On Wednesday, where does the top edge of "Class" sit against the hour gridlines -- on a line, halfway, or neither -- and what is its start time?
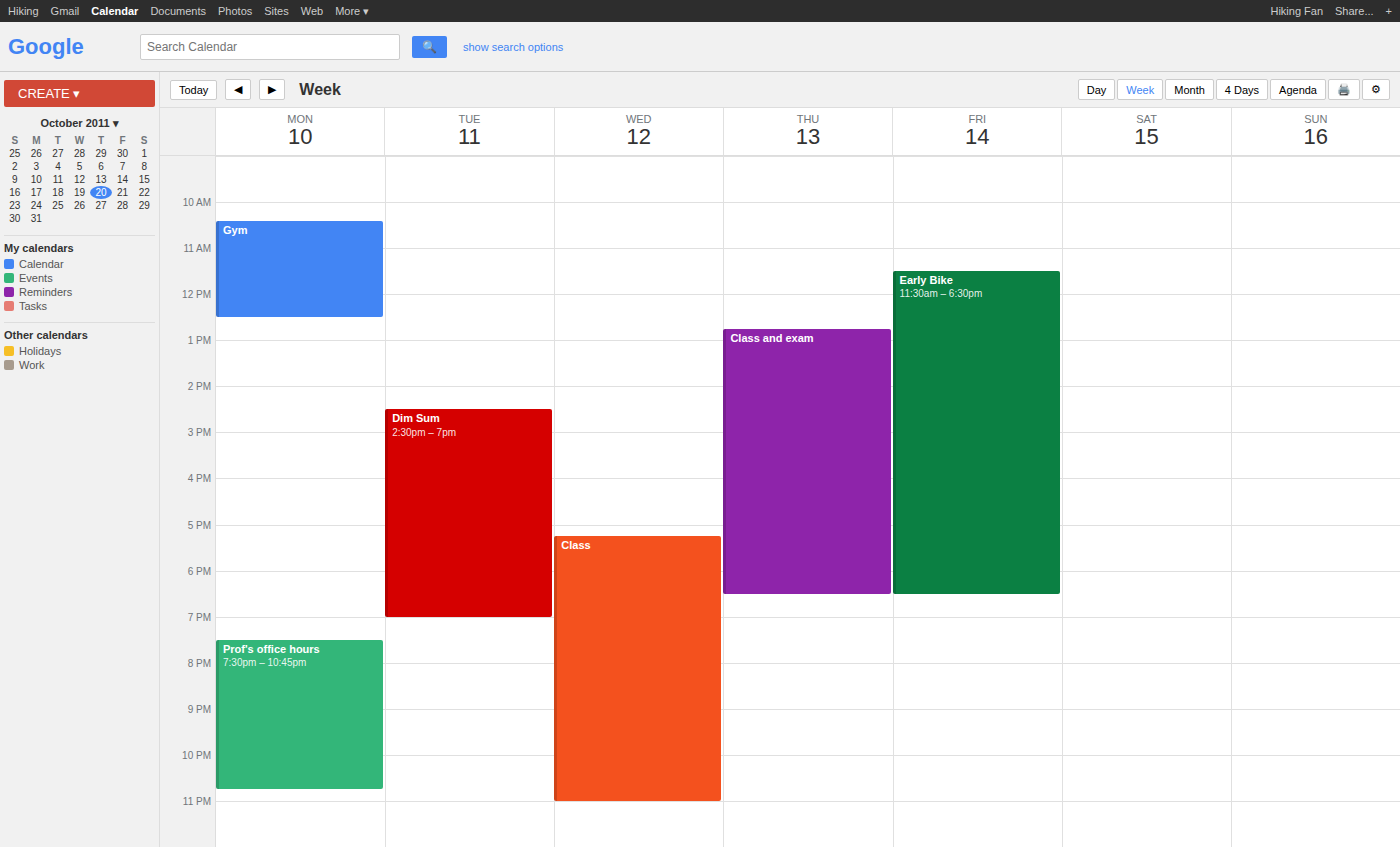
5:15 PM -- neither: a quarter of the way from the 5 PM line to the 6 PM line.